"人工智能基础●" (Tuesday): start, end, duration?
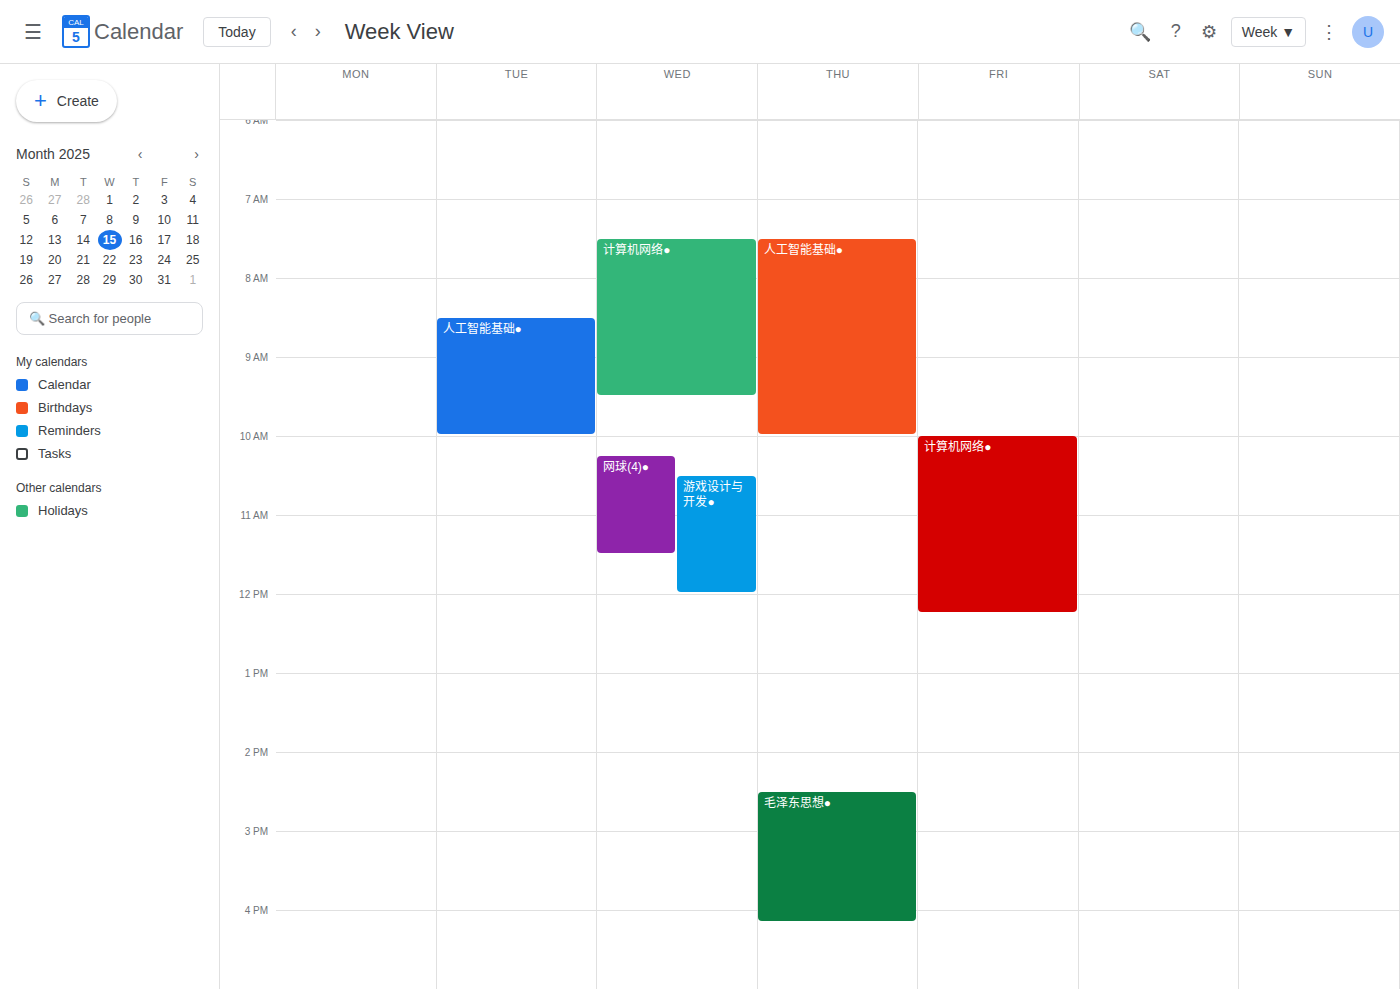
8:30 AM to 10:00 AM, 1 hour 30 minutes